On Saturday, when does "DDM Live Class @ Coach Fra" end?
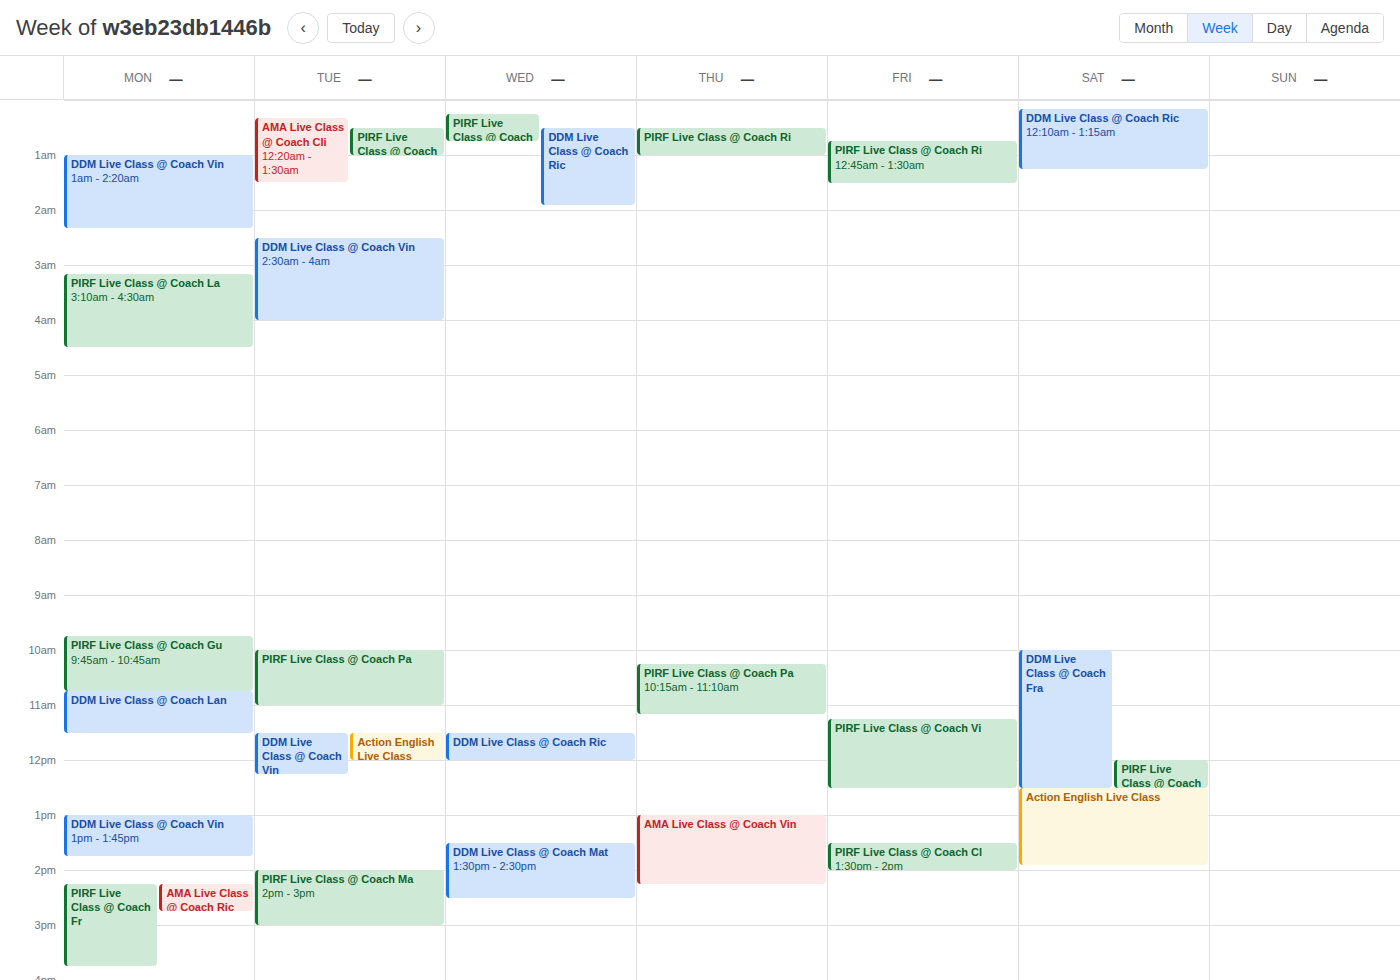
12:30 PM